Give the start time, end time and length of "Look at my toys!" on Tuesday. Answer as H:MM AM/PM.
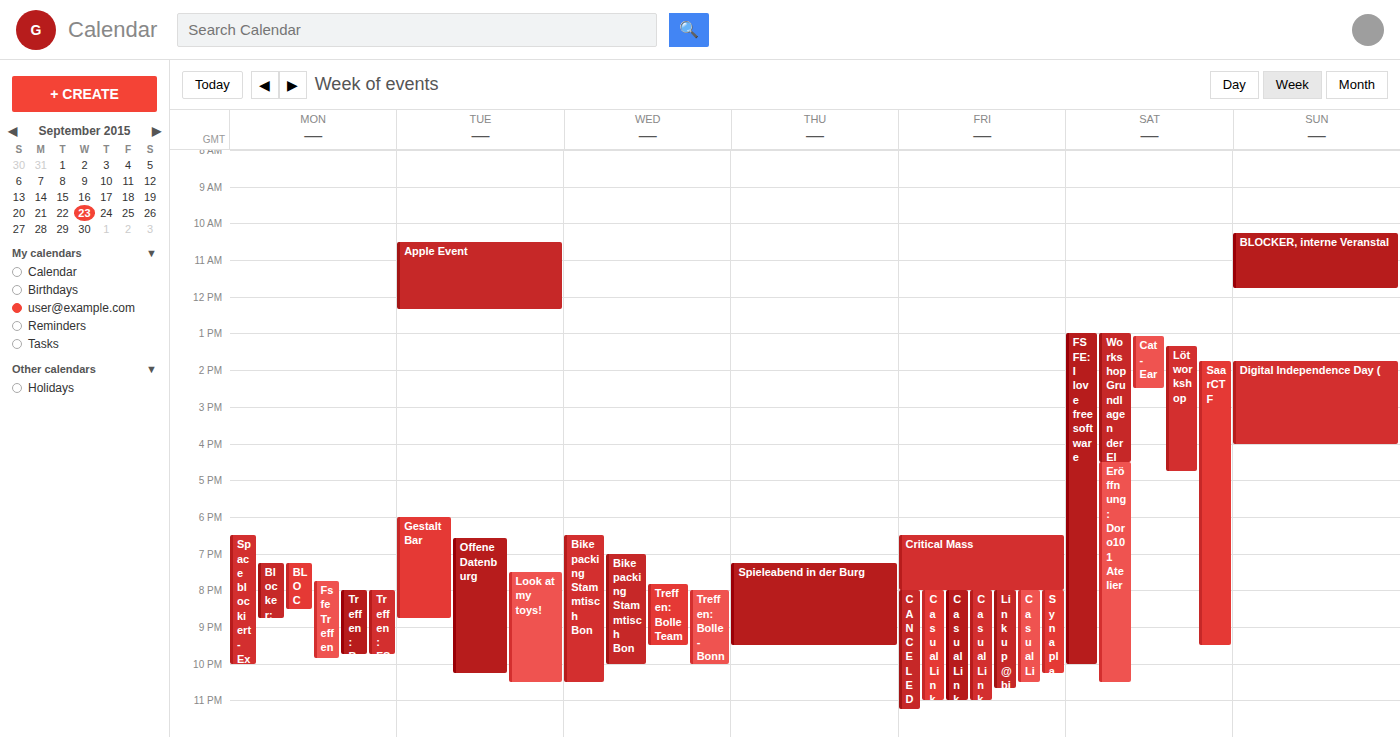
7:30 PM to 10:30 PM, 3 hours